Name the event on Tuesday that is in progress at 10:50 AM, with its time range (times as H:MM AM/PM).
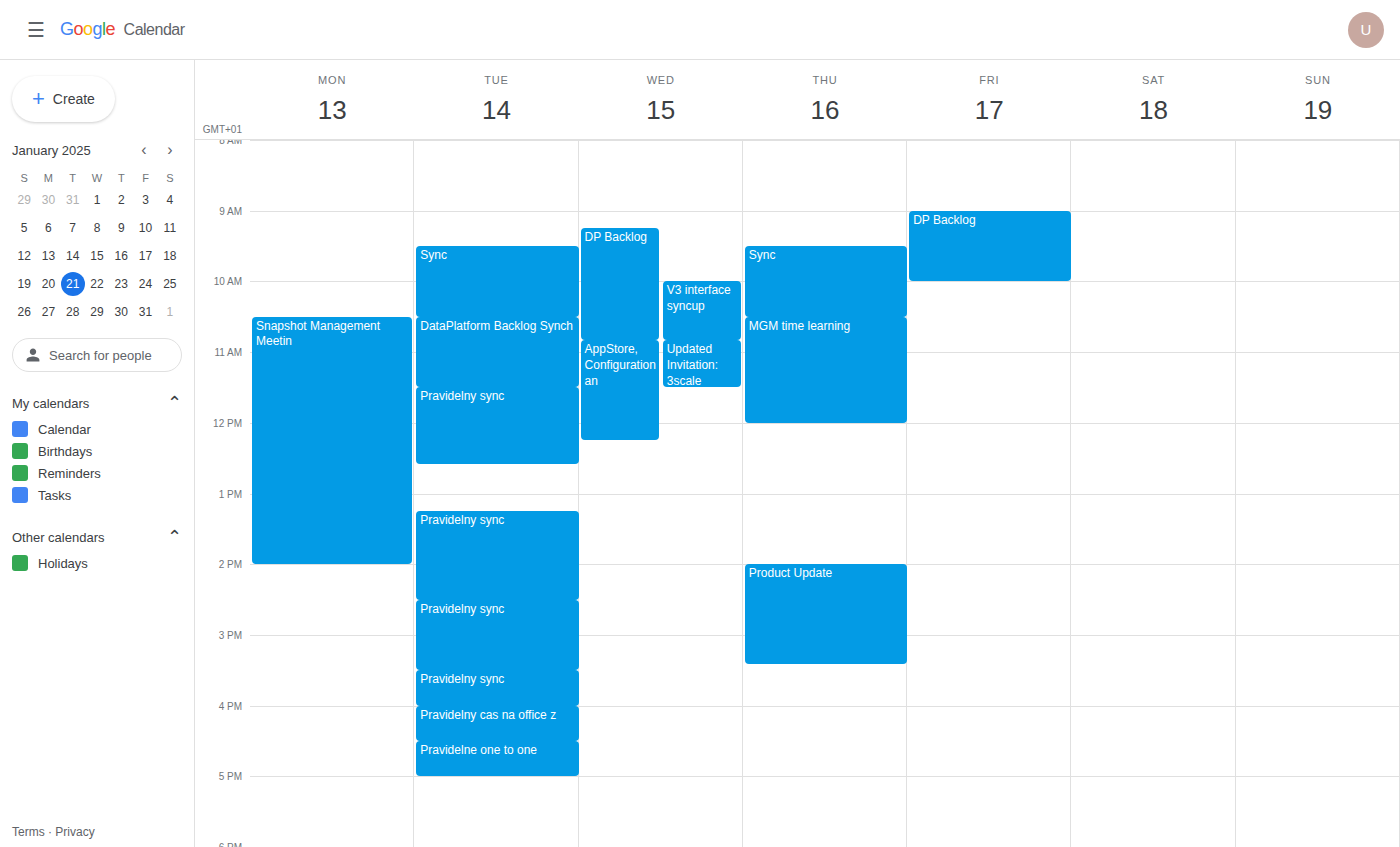
"DataPlatform Backlog Synch", 10:30 AM to 11:30 AM